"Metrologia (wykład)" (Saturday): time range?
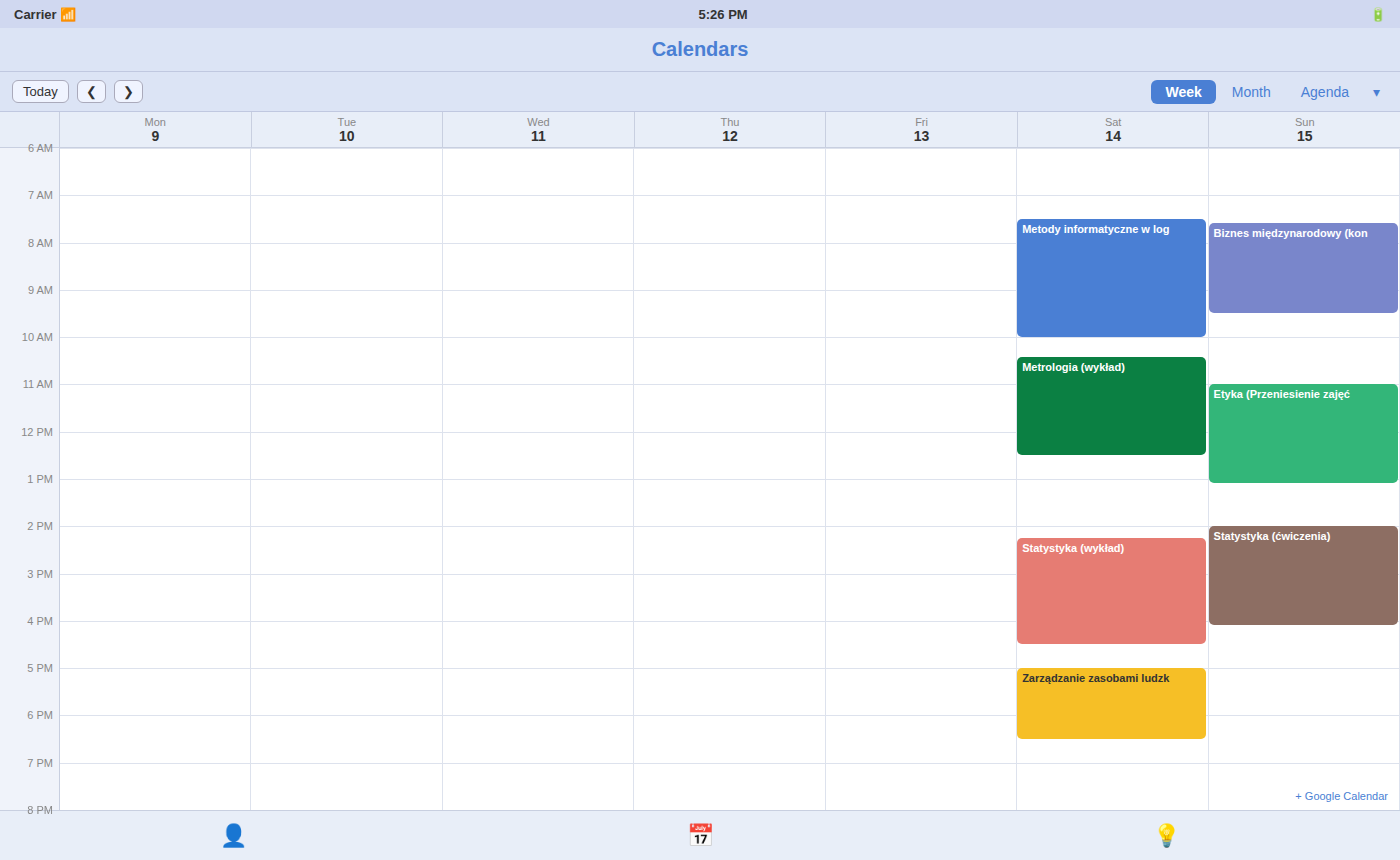
10:25 to 12:30